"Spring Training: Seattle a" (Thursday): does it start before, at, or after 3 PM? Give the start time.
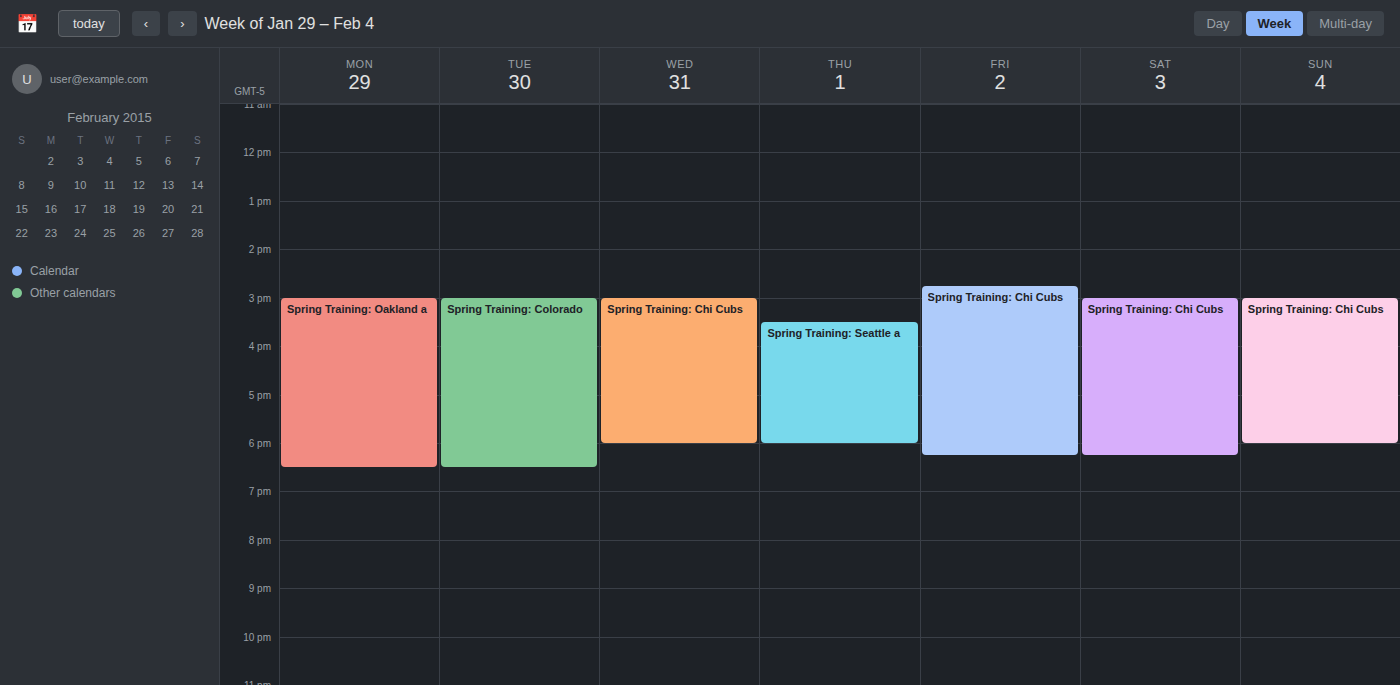
3:30 PM -- after 3 PM, 30 minutes below the 3 PM line.